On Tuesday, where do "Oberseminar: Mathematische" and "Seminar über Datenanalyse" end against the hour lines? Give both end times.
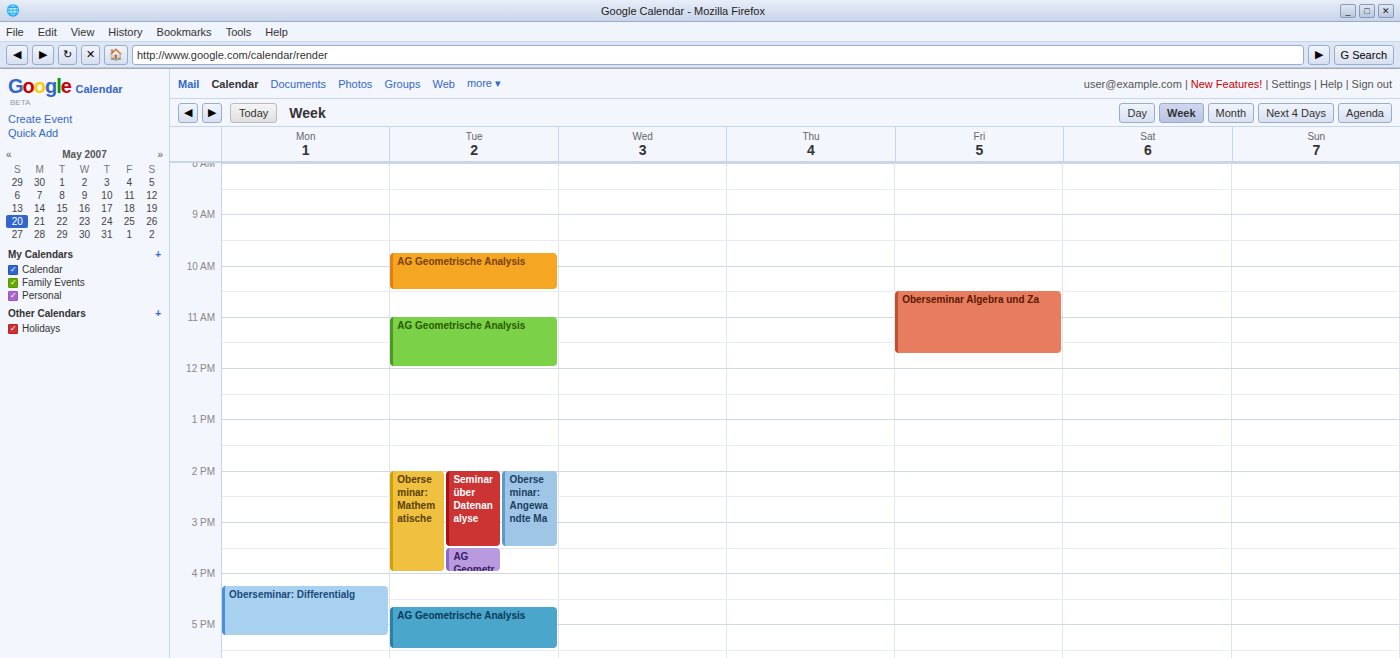
"Oberseminar: Mathematische": 4:00 PM, exactly on the 4 PM line. "Seminar über Datenanalyse": 3:30 PM, halfway between the 3 PM and 4 PM lines.